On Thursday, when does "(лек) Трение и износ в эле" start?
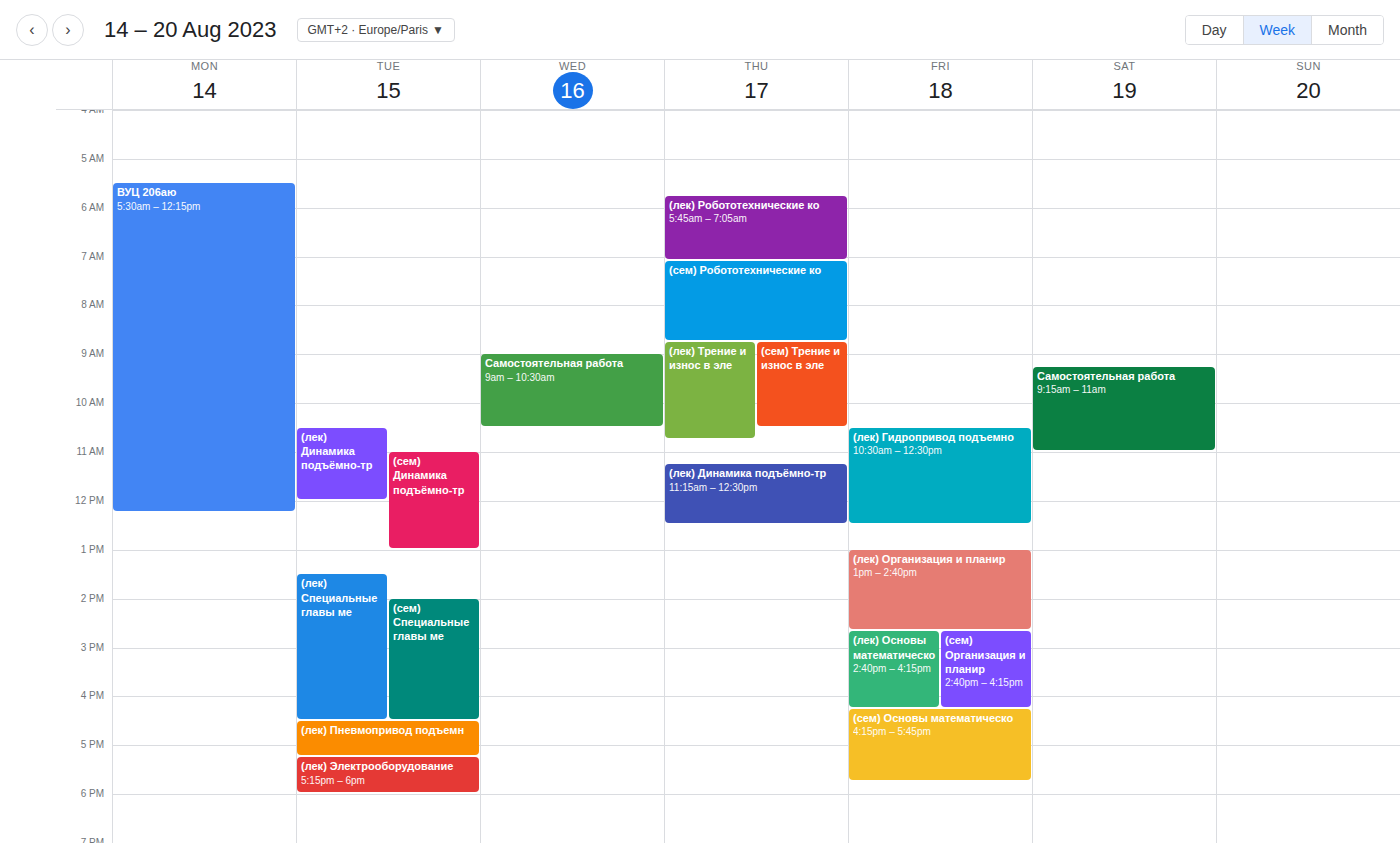
8:45 AM